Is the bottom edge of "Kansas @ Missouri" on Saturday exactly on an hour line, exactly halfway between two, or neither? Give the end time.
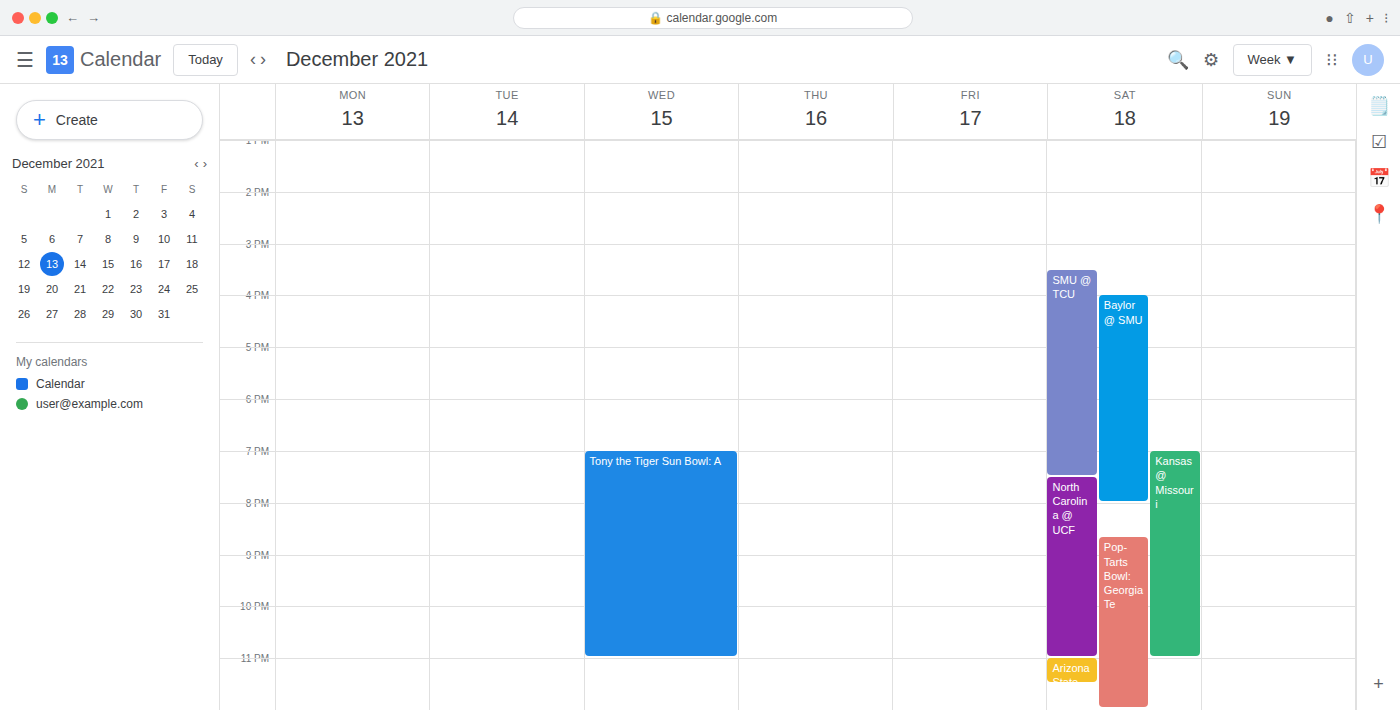
11:00 PM -- exactly on the 11 PM line.